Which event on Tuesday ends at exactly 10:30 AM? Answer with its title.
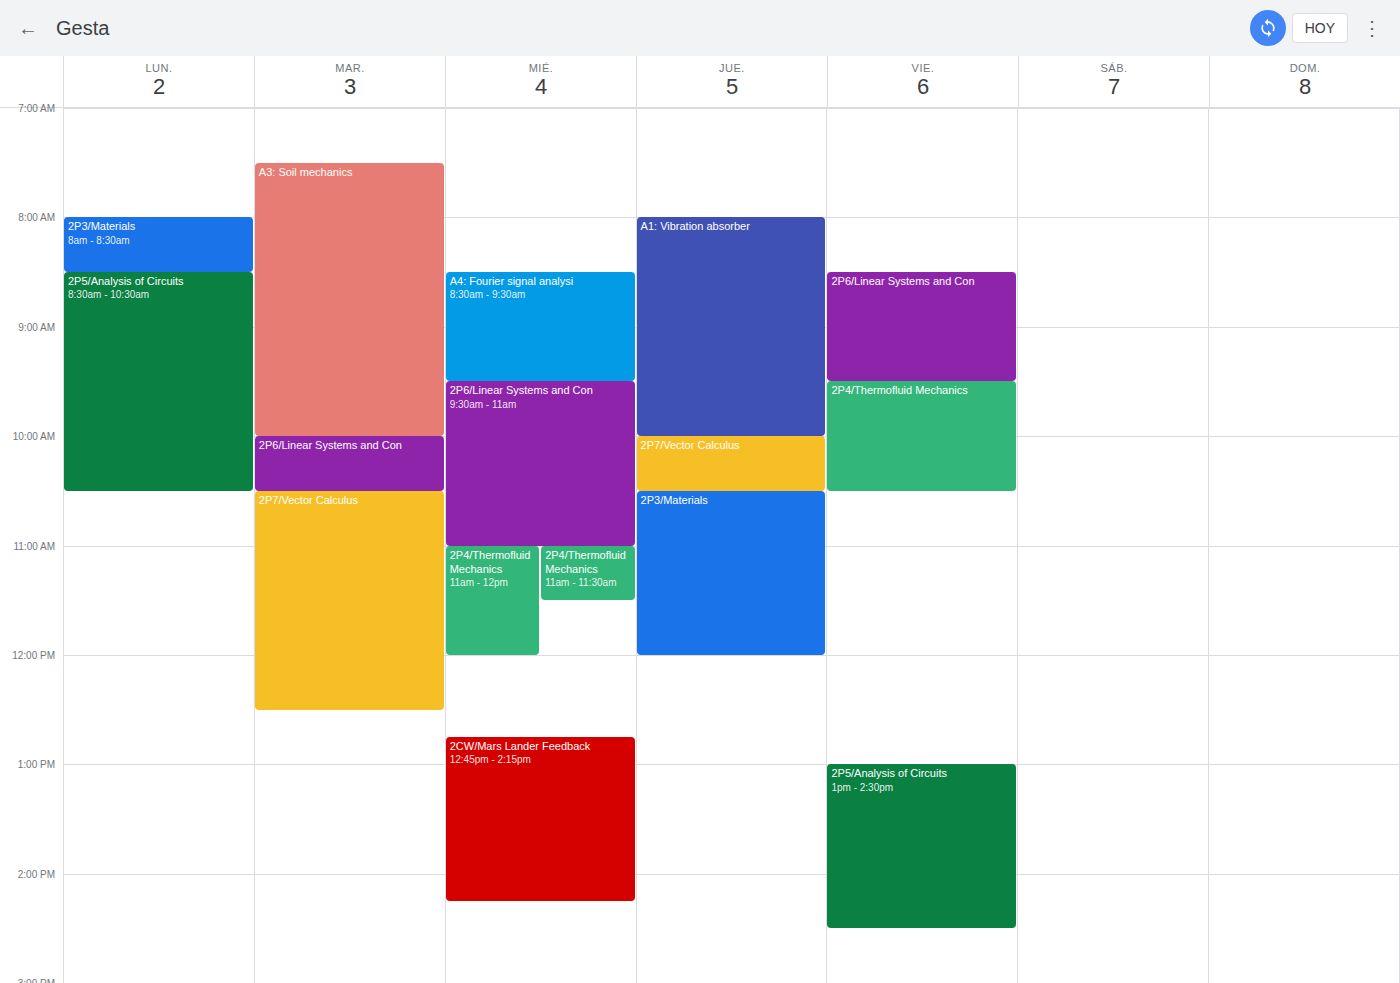
"2P6/Linear Systems and Con"